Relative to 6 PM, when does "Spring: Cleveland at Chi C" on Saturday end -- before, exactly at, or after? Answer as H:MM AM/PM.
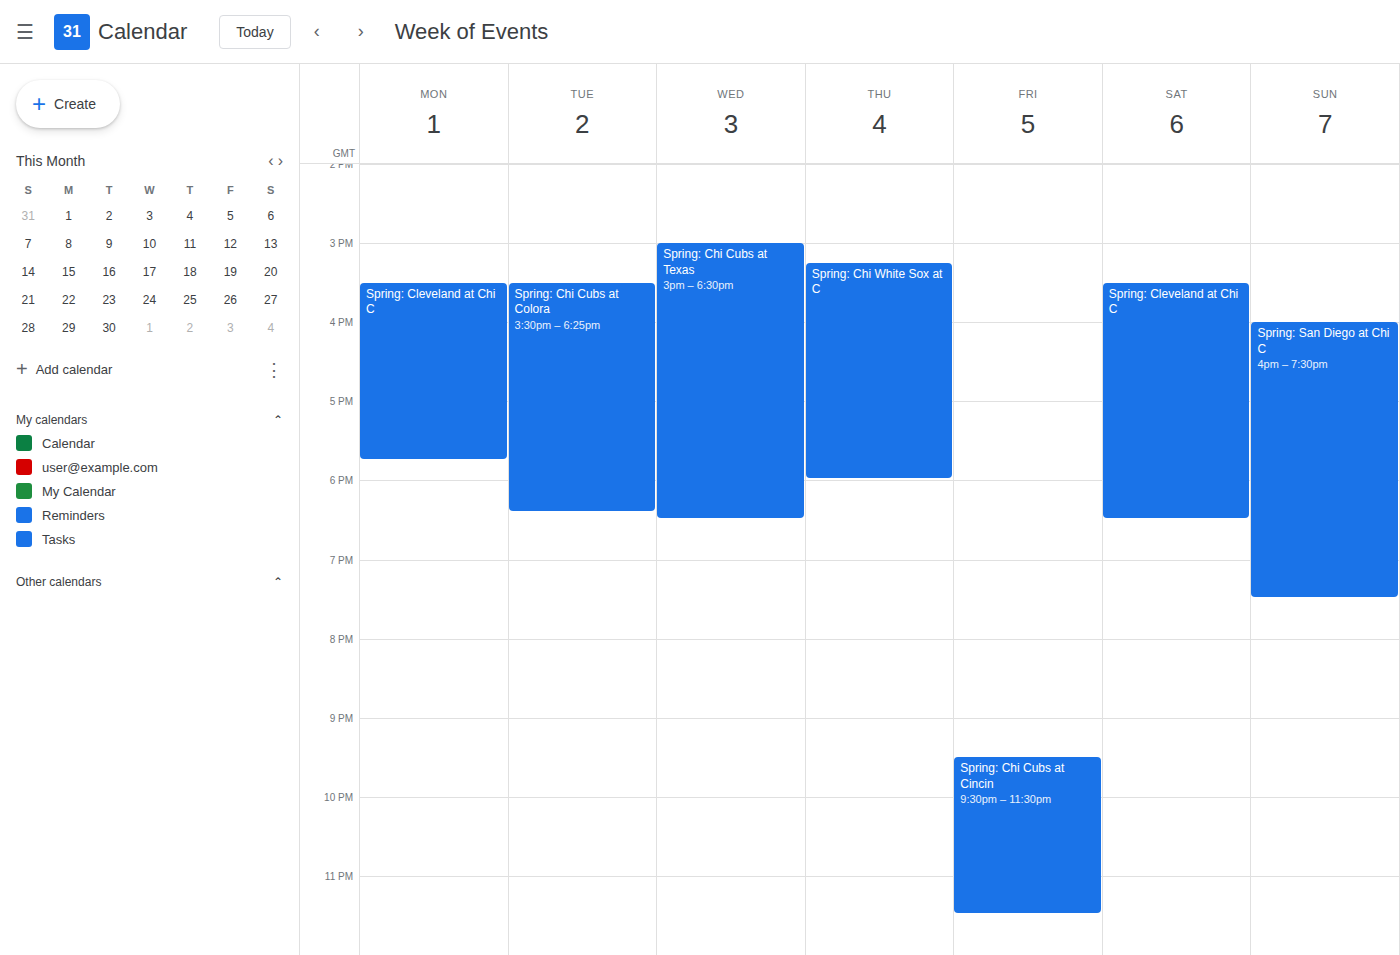
6:30 PM -- after 6 PM, 30 minutes below the 6 PM line.